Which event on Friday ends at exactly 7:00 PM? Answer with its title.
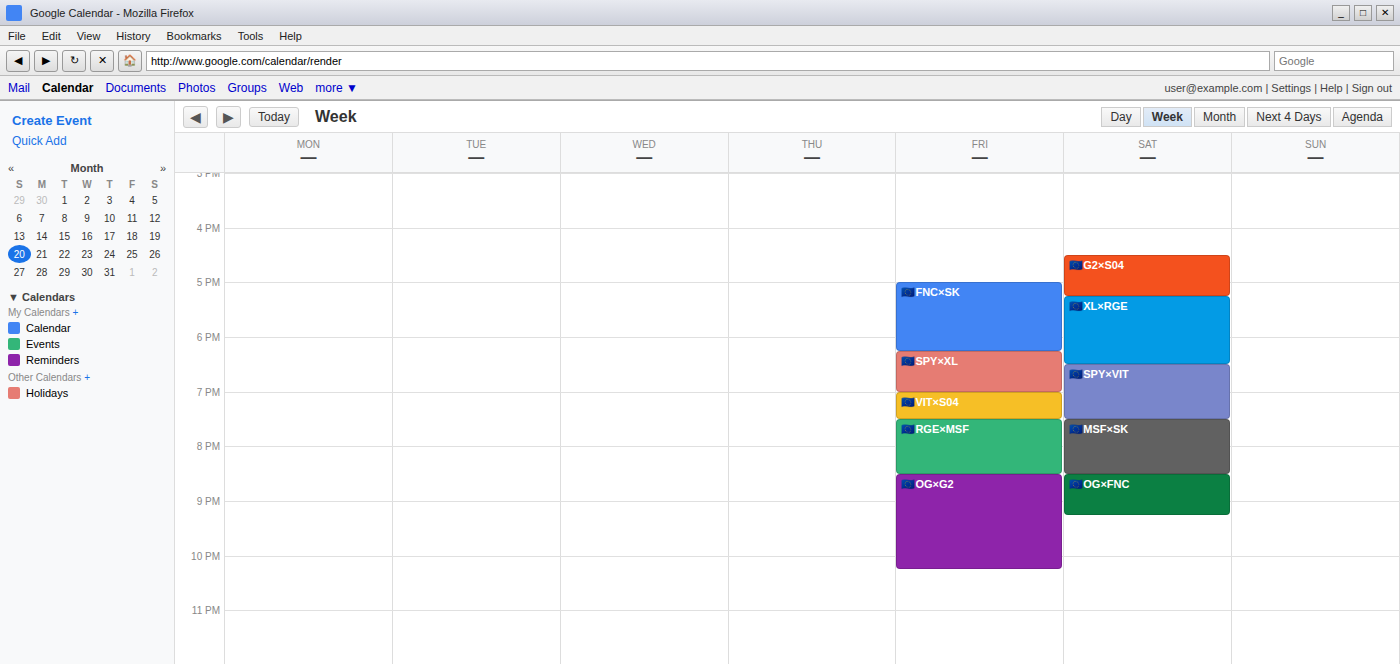
"🇪🇺SPY×XL"